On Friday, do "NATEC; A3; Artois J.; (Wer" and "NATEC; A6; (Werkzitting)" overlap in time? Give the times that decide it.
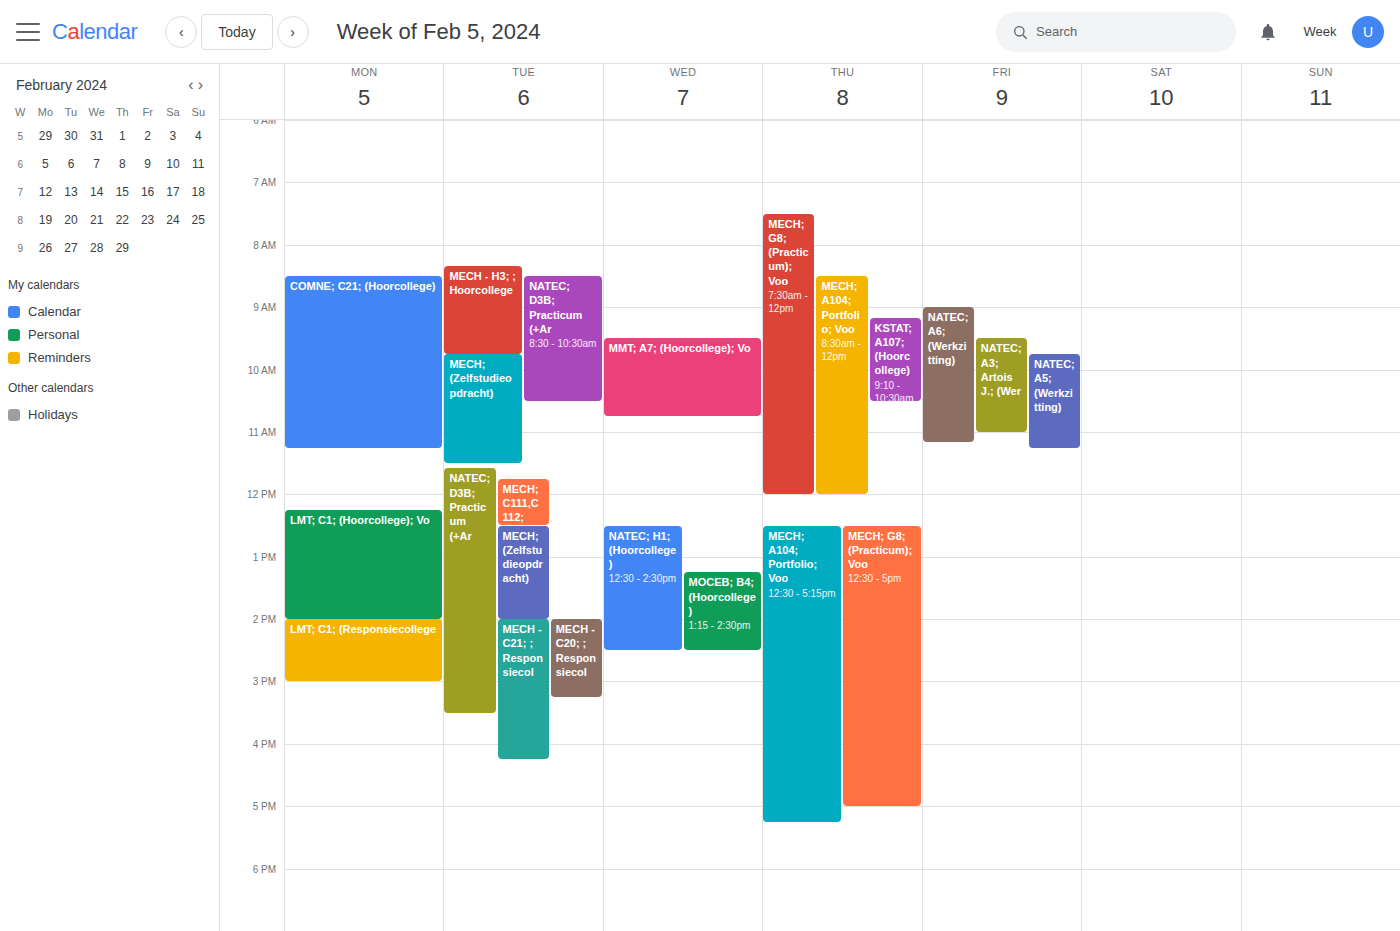
"NATEC; A3; Artois J.; (Wer" runs 9:30 AM to 11:00 AM, inside "NATEC; A6; (Werkzitting)" -- they overlap.